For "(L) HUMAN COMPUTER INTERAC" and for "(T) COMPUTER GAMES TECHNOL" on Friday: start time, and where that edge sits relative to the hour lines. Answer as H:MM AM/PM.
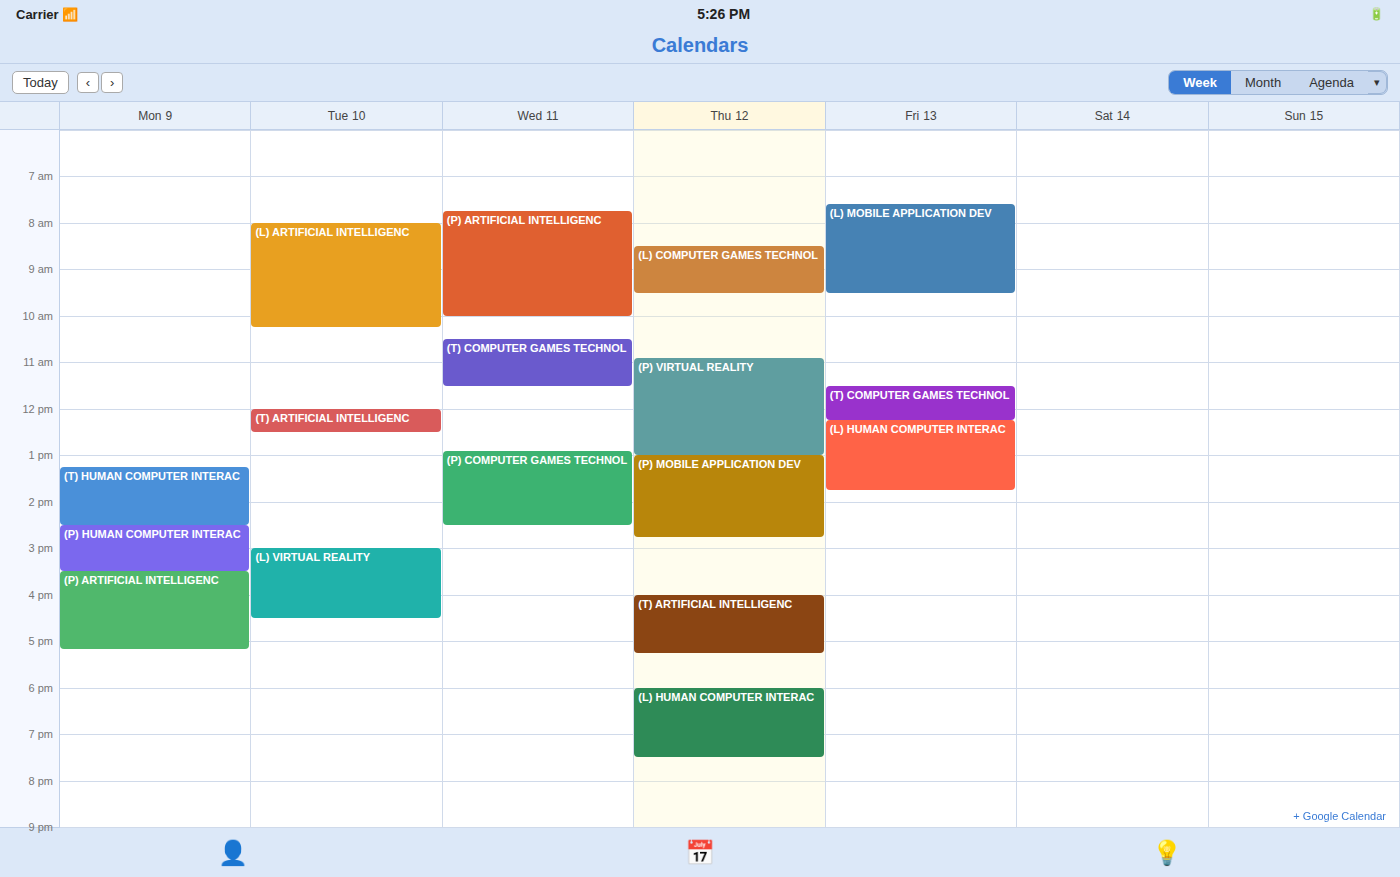
"(L) HUMAN COMPUTER INTERAC": 12:15 PM, neither: a quarter of the way from the 12 PM line to the 1 PM line. "(T) COMPUTER GAMES TECHNOL": 11:30 AM, halfway between the 11 AM and 12 PM lines.